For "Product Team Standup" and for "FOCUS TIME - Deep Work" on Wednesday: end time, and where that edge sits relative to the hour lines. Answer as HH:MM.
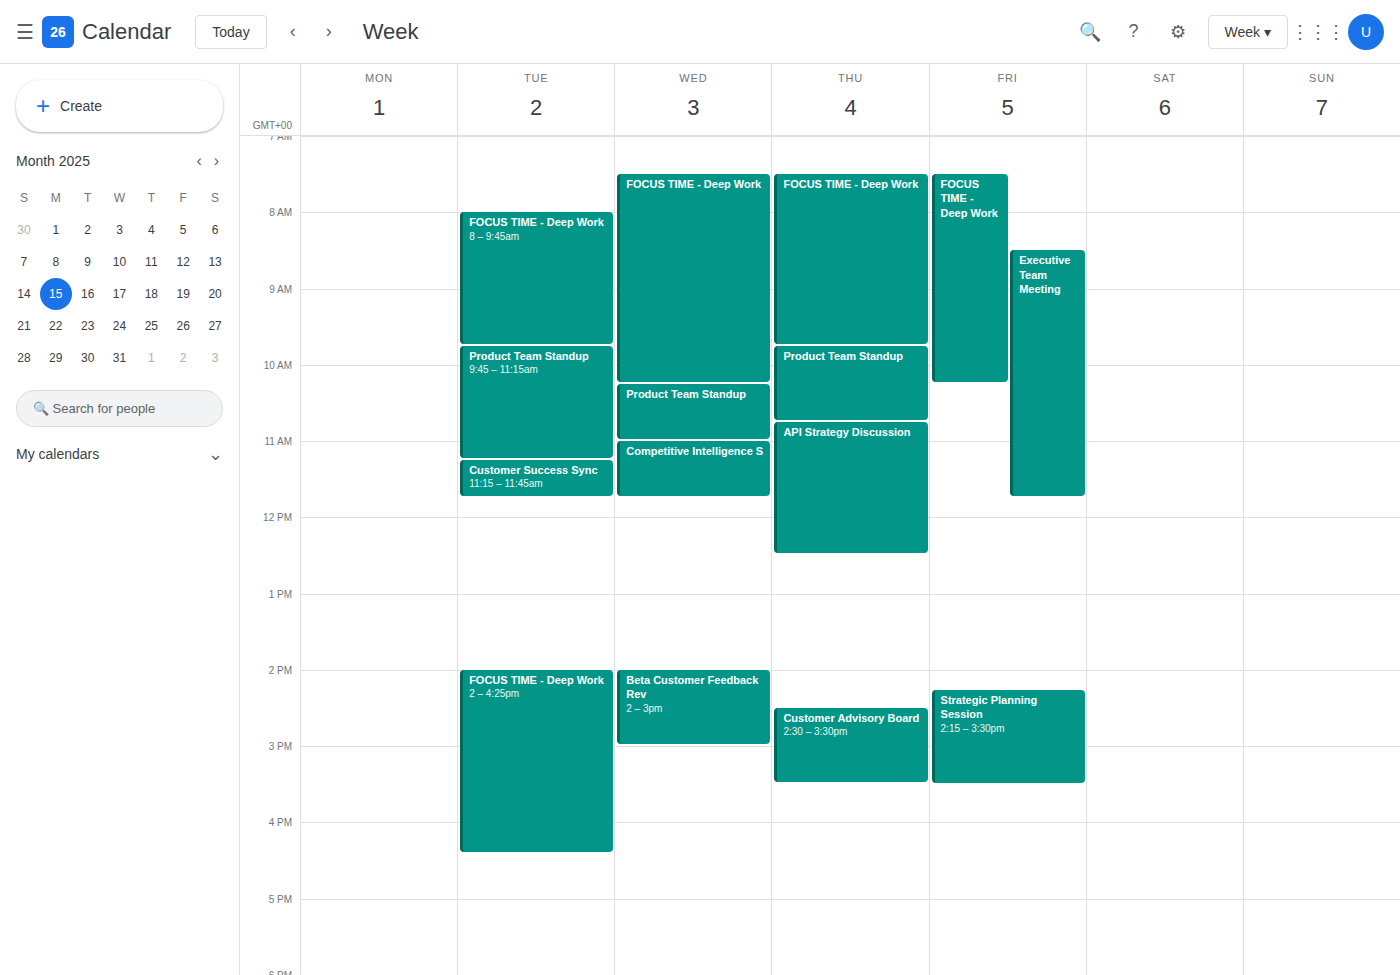
"Product Team Standup": 11:00, exactly on the 11:00 line. "FOCUS TIME - Deep Work": 10:15, neither: a quarter of the way from the 10:00 line to the 11:00 line.